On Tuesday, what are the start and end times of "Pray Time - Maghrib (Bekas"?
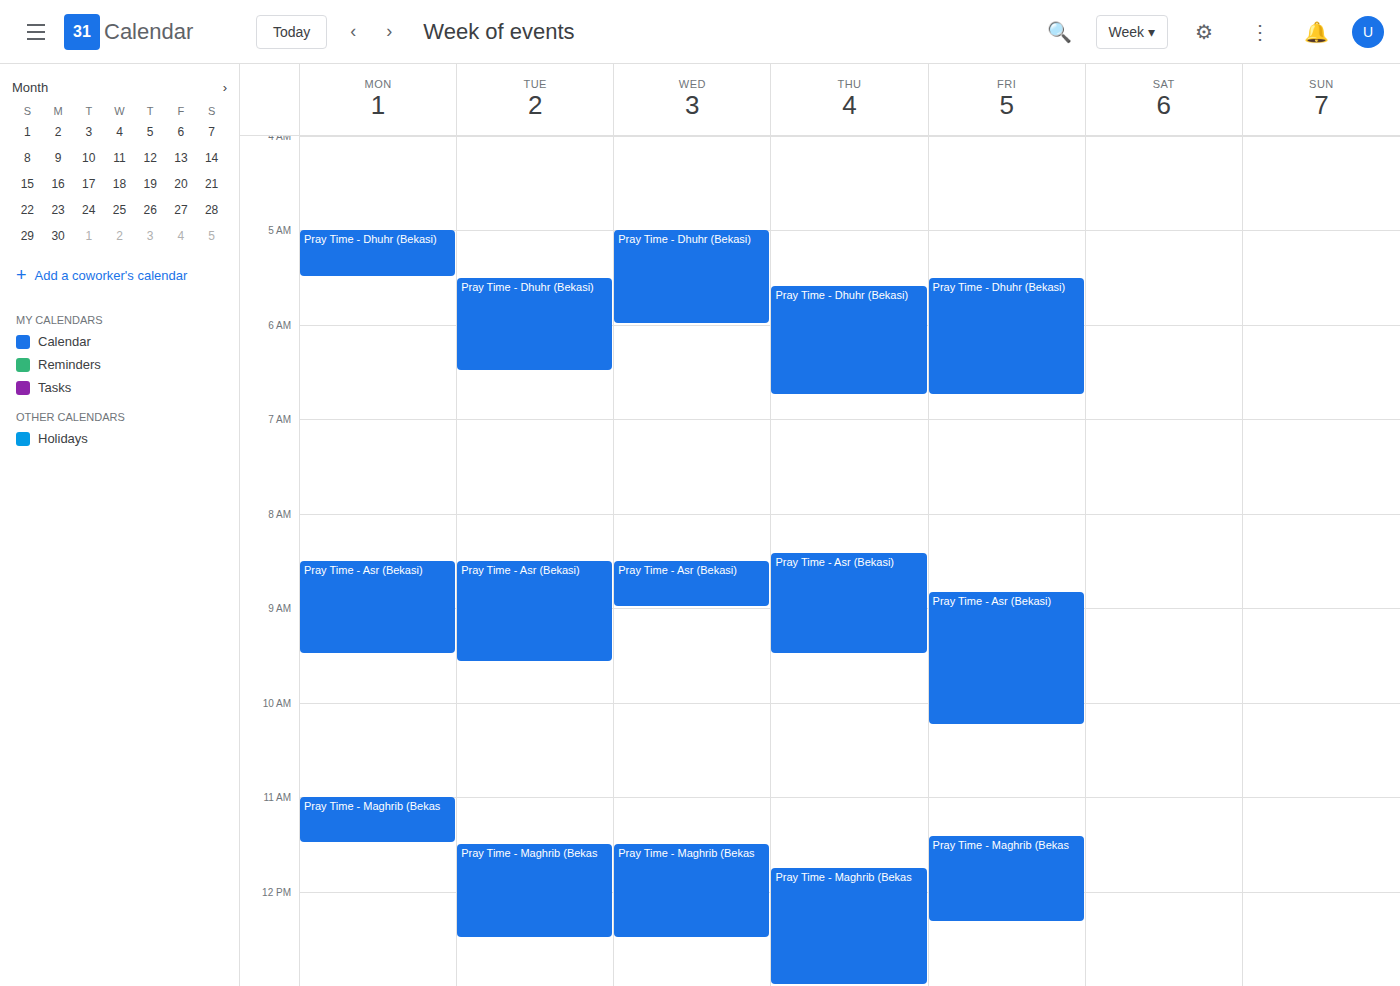
11:30 AM to 12:30 PM